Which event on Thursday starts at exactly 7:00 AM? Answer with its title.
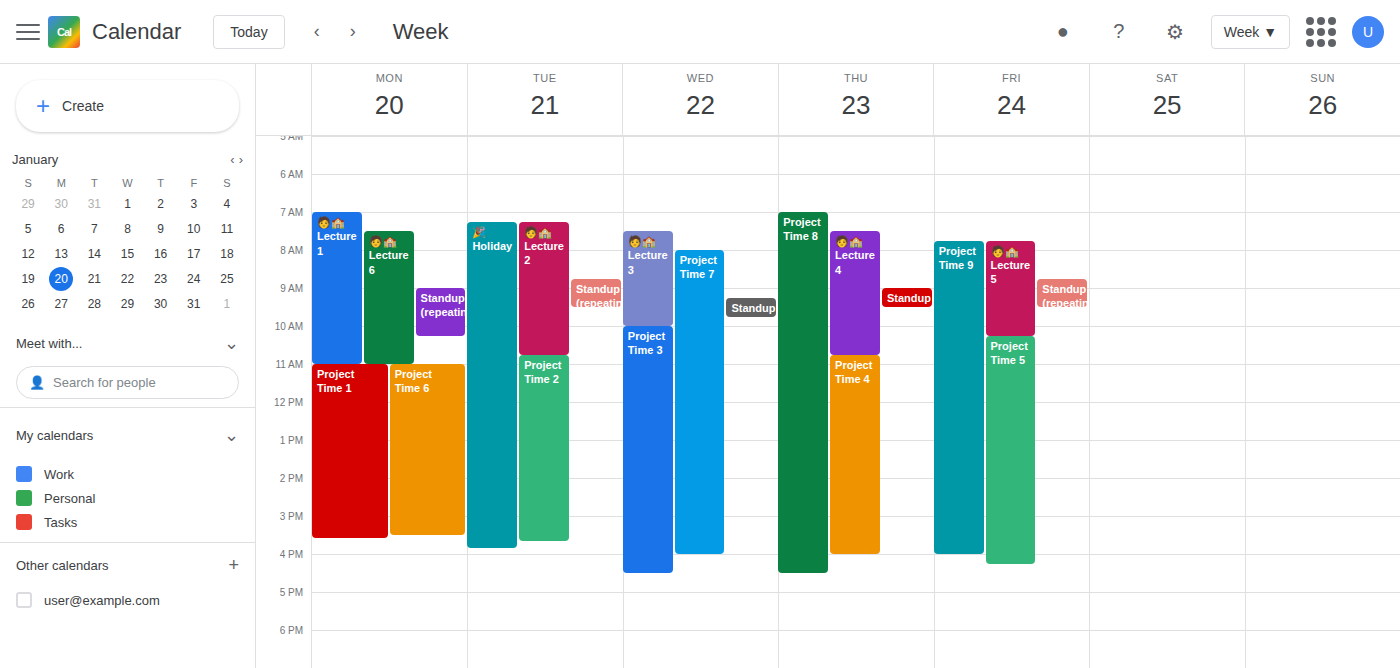
"Project Time 8"